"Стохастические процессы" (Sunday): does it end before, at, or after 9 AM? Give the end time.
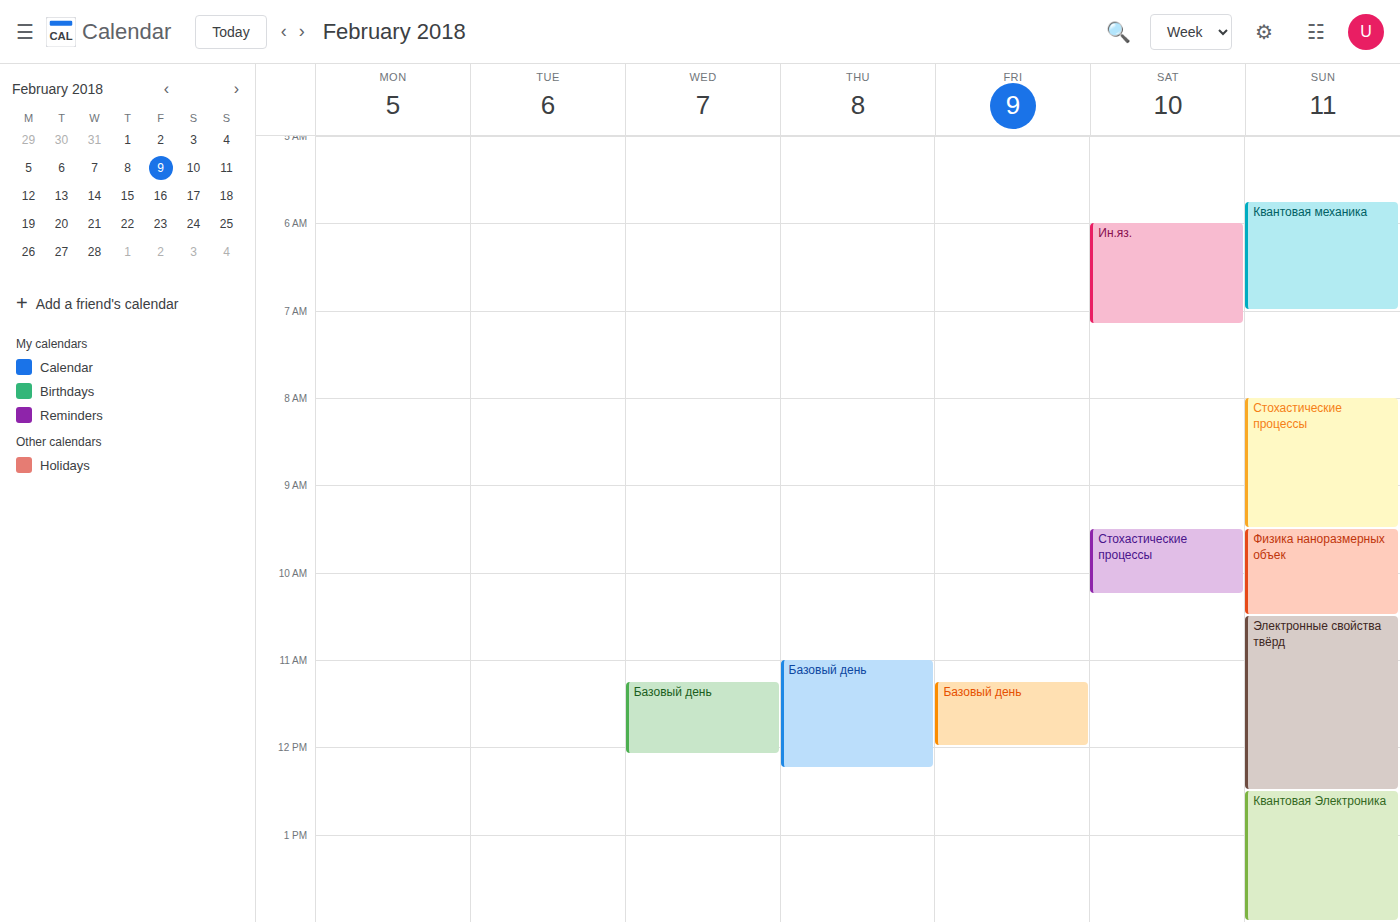
9:30 AM -- after 9 AM, 30 minutes below the 9 AM line.